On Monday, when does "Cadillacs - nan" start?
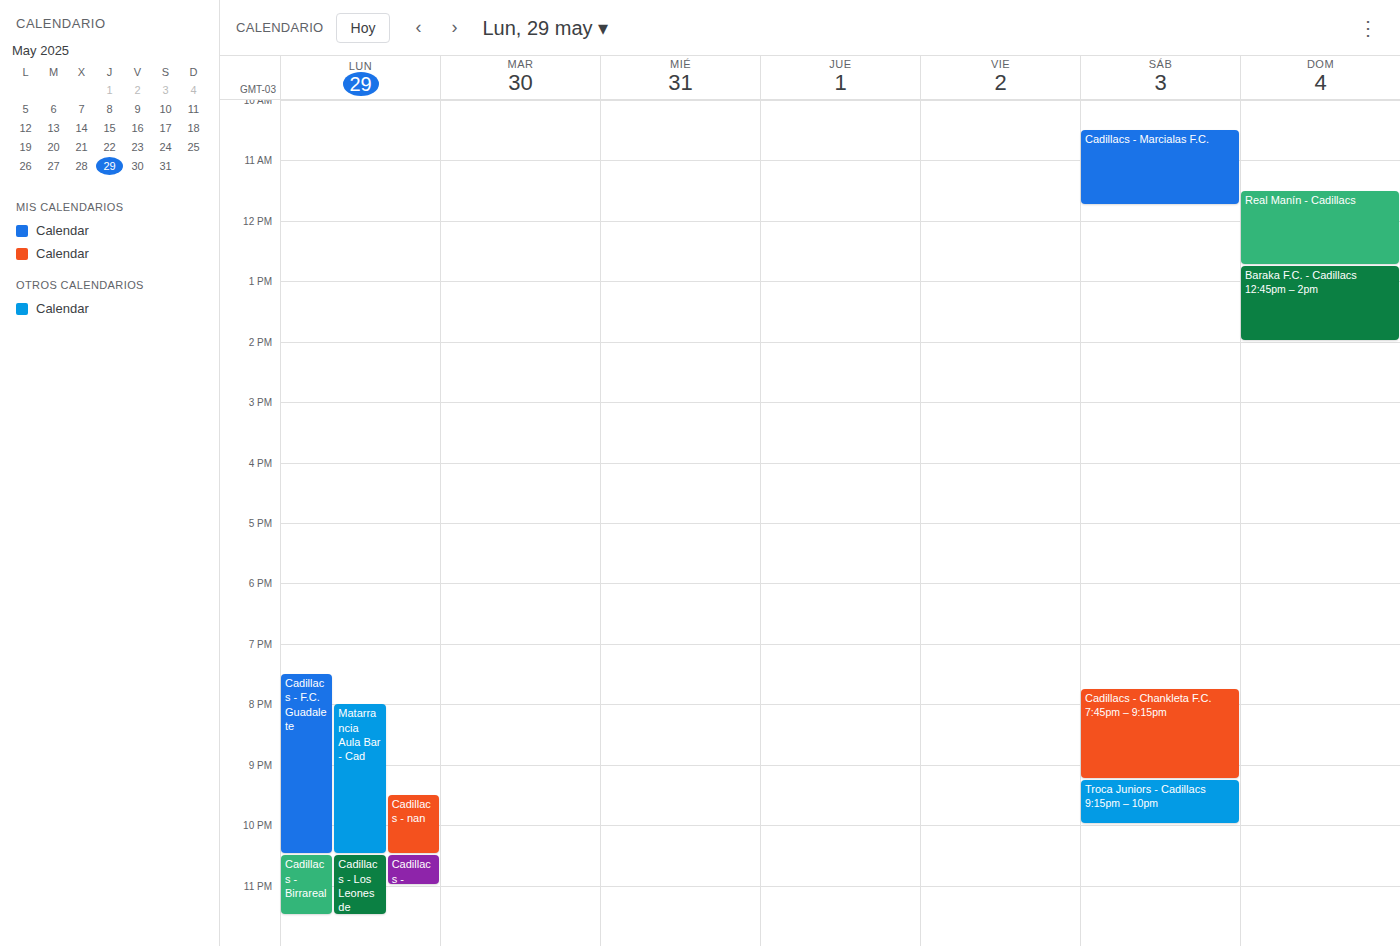
9:30 PM